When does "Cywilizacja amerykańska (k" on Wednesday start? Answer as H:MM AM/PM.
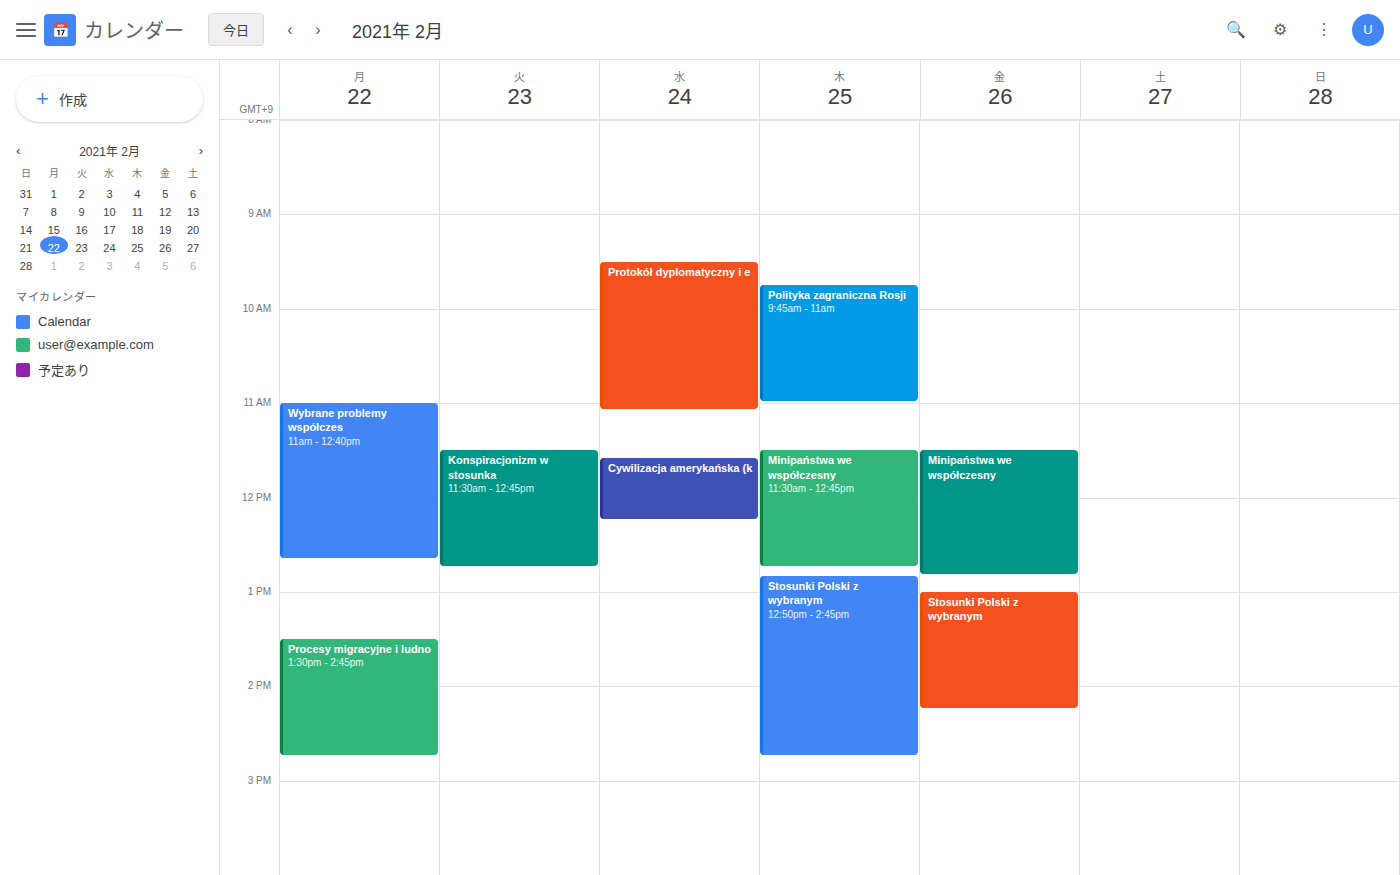
11:35 AM